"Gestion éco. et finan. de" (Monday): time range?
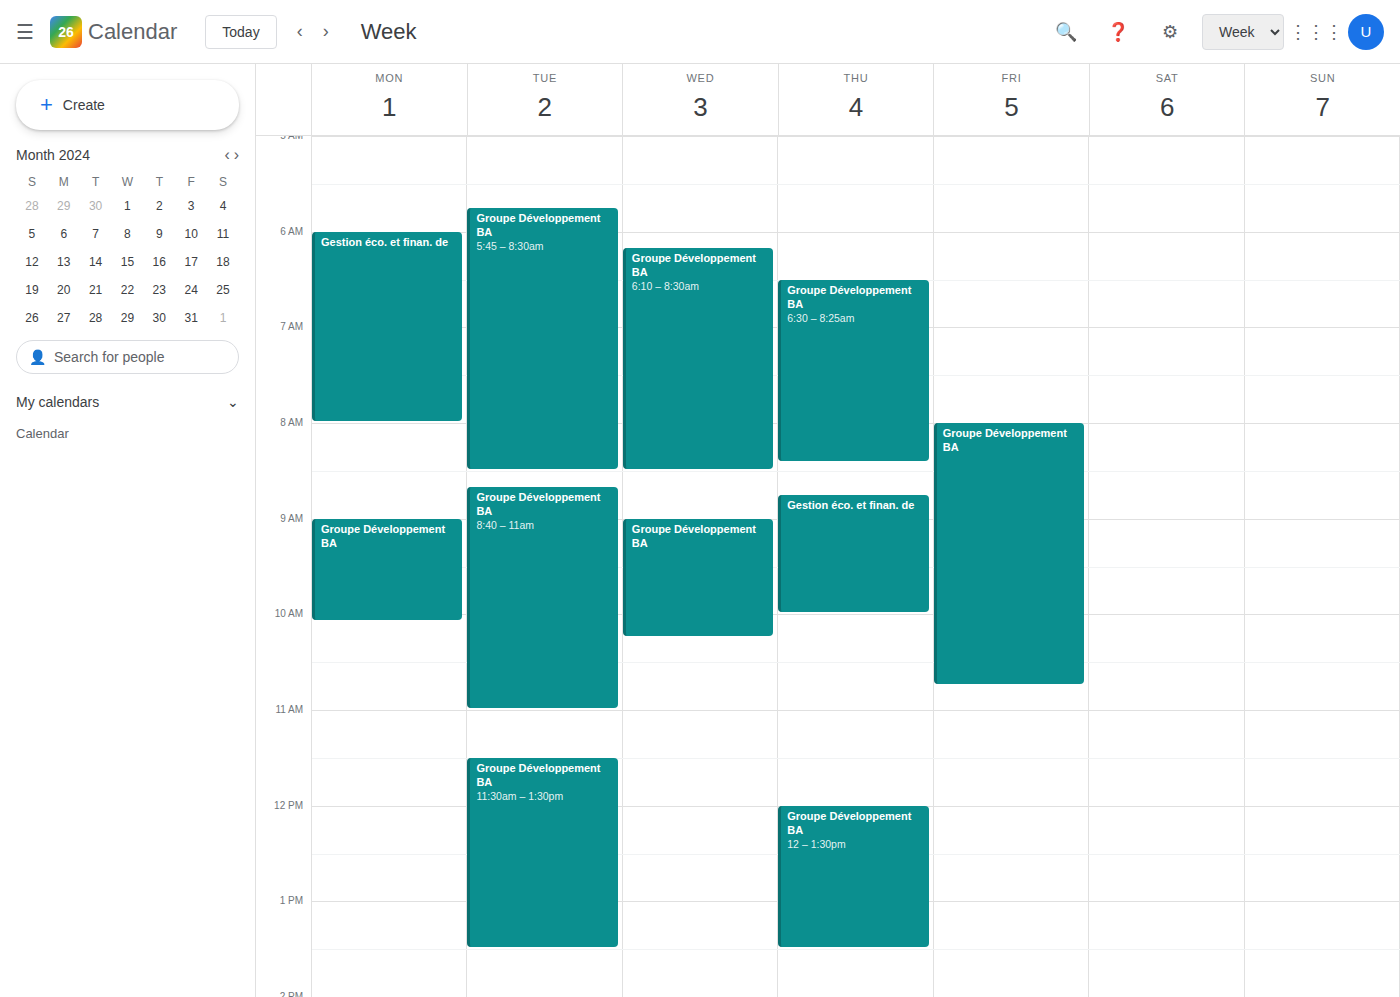
6:00 AM to 8:00 AM